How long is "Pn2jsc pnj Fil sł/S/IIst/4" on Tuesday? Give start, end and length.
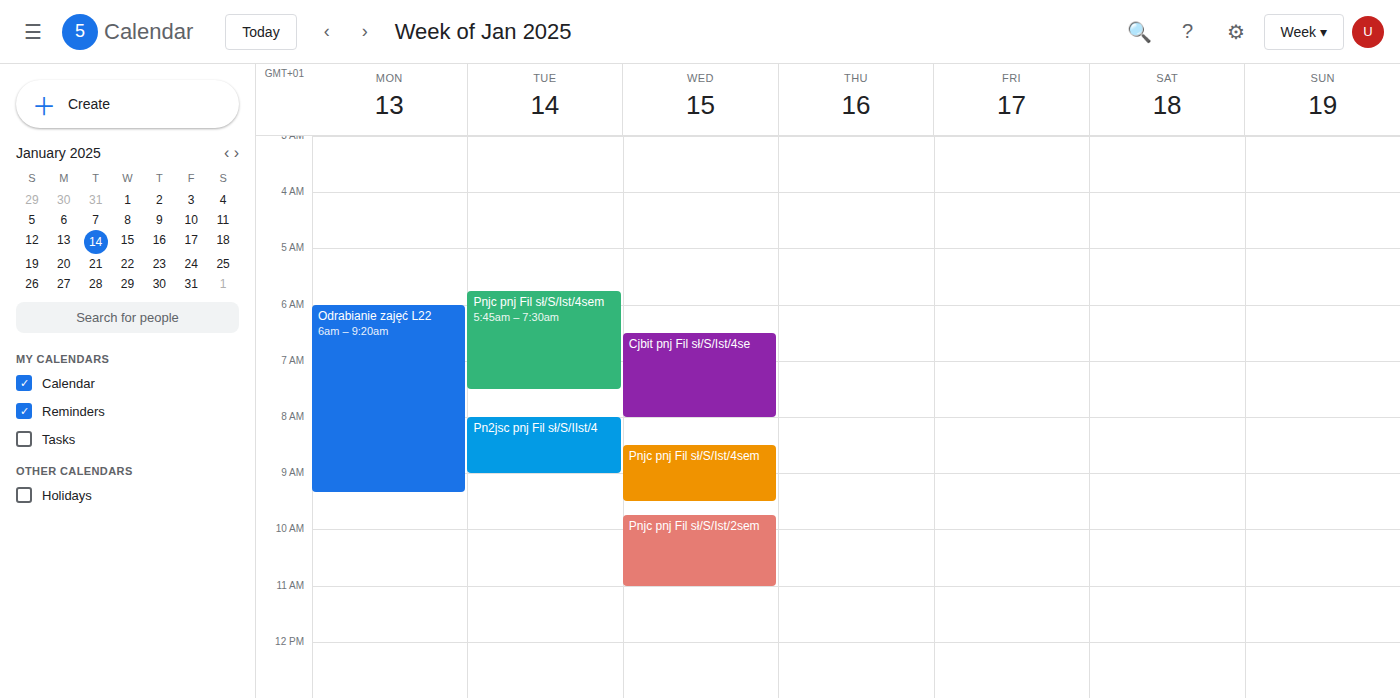
8:00 AM to 9:00 AM, 1 hour